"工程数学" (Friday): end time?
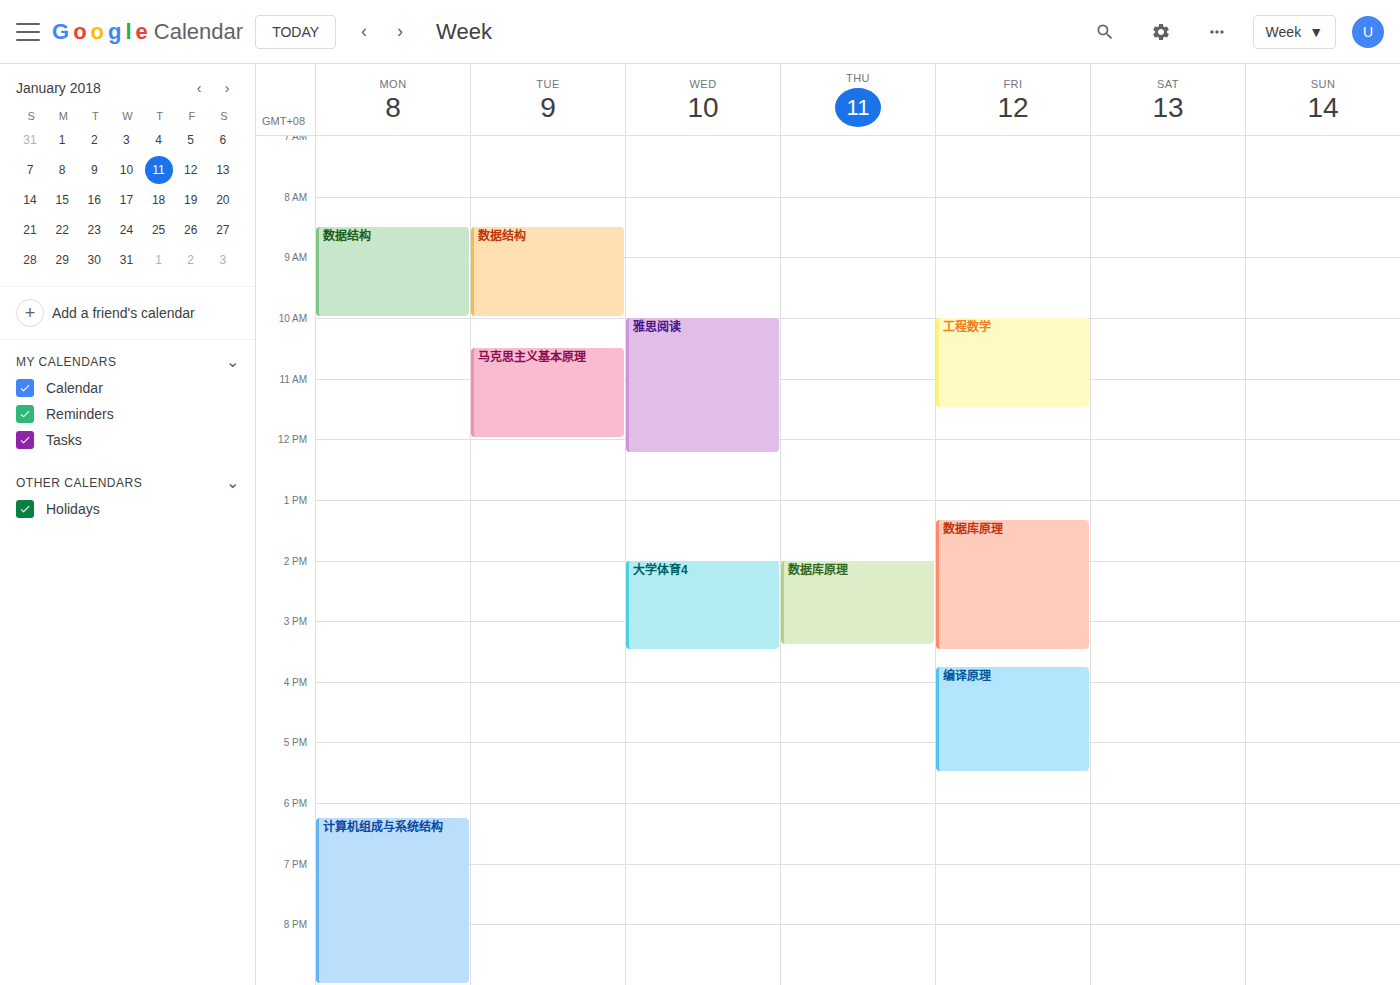
11:30 AM